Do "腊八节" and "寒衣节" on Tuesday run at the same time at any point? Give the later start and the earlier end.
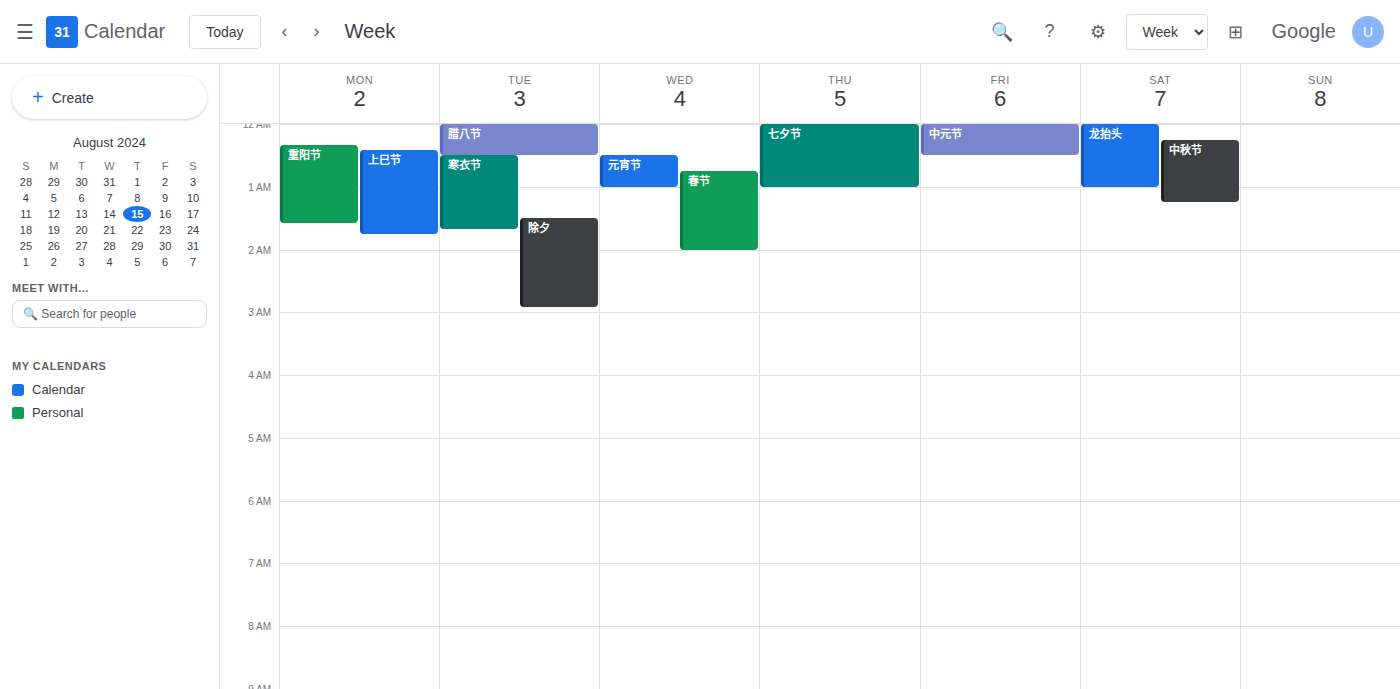
"腊八节" ends at 12:30 AM, exactly when "寒衣节" starts -- they touch but do not overlap.